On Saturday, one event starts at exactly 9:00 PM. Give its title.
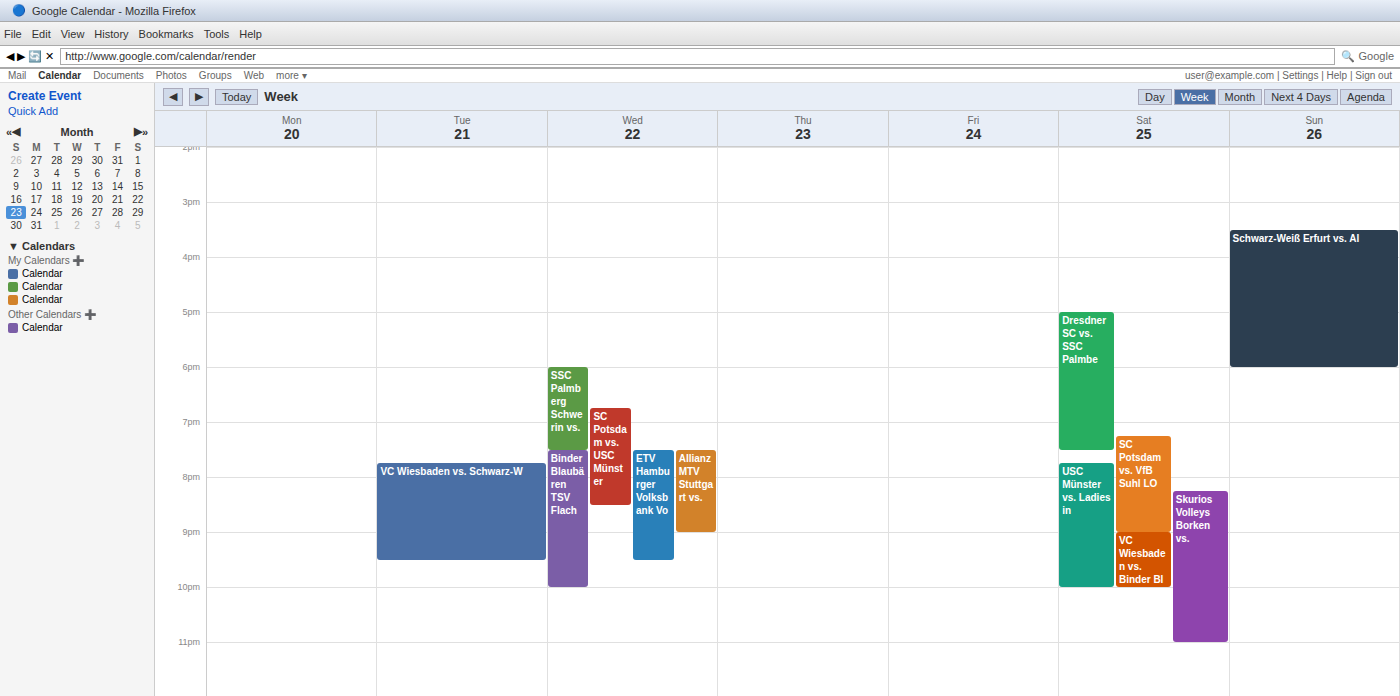
"VC Wiesbaden vs. Binder Bl"